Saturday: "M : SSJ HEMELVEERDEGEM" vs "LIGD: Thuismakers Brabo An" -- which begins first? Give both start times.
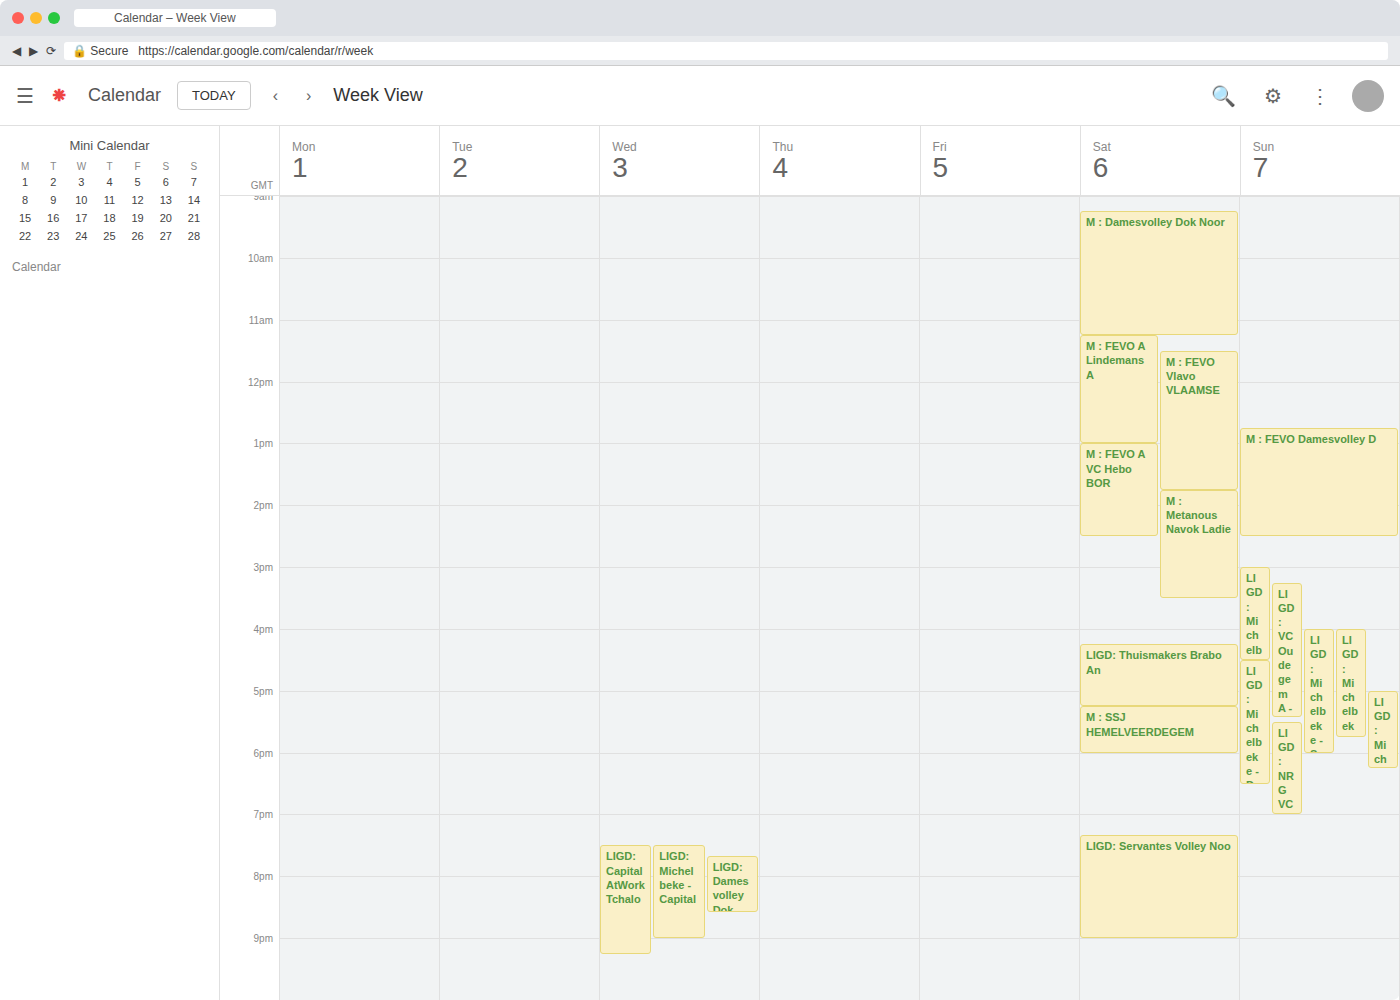
"LIGD: Thuismakers Brabo An" 4:15 PM; "M : SSJ HEMELVEERDEGEM" 5:15 PM.